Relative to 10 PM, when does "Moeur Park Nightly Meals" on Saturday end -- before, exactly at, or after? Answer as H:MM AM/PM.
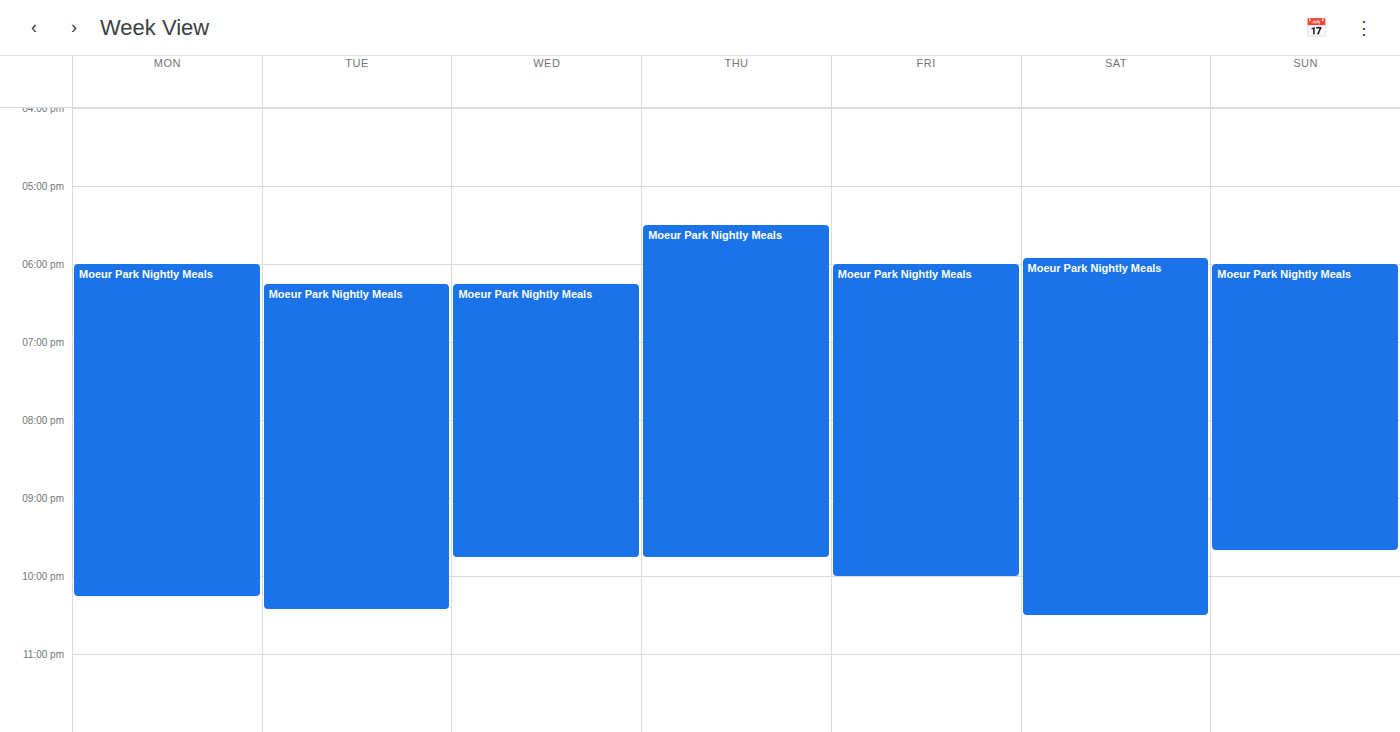
10:30 PM -- after 10 PM, 30 minutes below the 10 PM line.